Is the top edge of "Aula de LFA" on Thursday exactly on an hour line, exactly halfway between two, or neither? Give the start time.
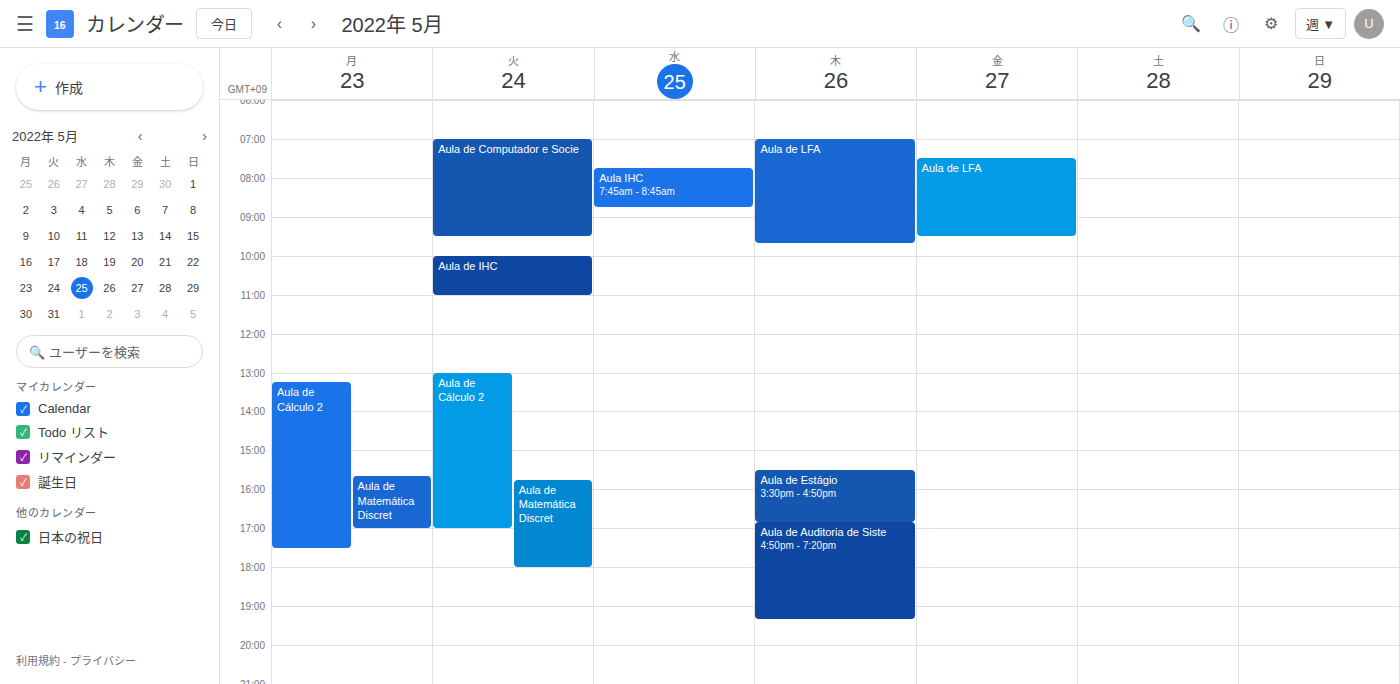
7:00 AM -- exactly on the 7 AM line.